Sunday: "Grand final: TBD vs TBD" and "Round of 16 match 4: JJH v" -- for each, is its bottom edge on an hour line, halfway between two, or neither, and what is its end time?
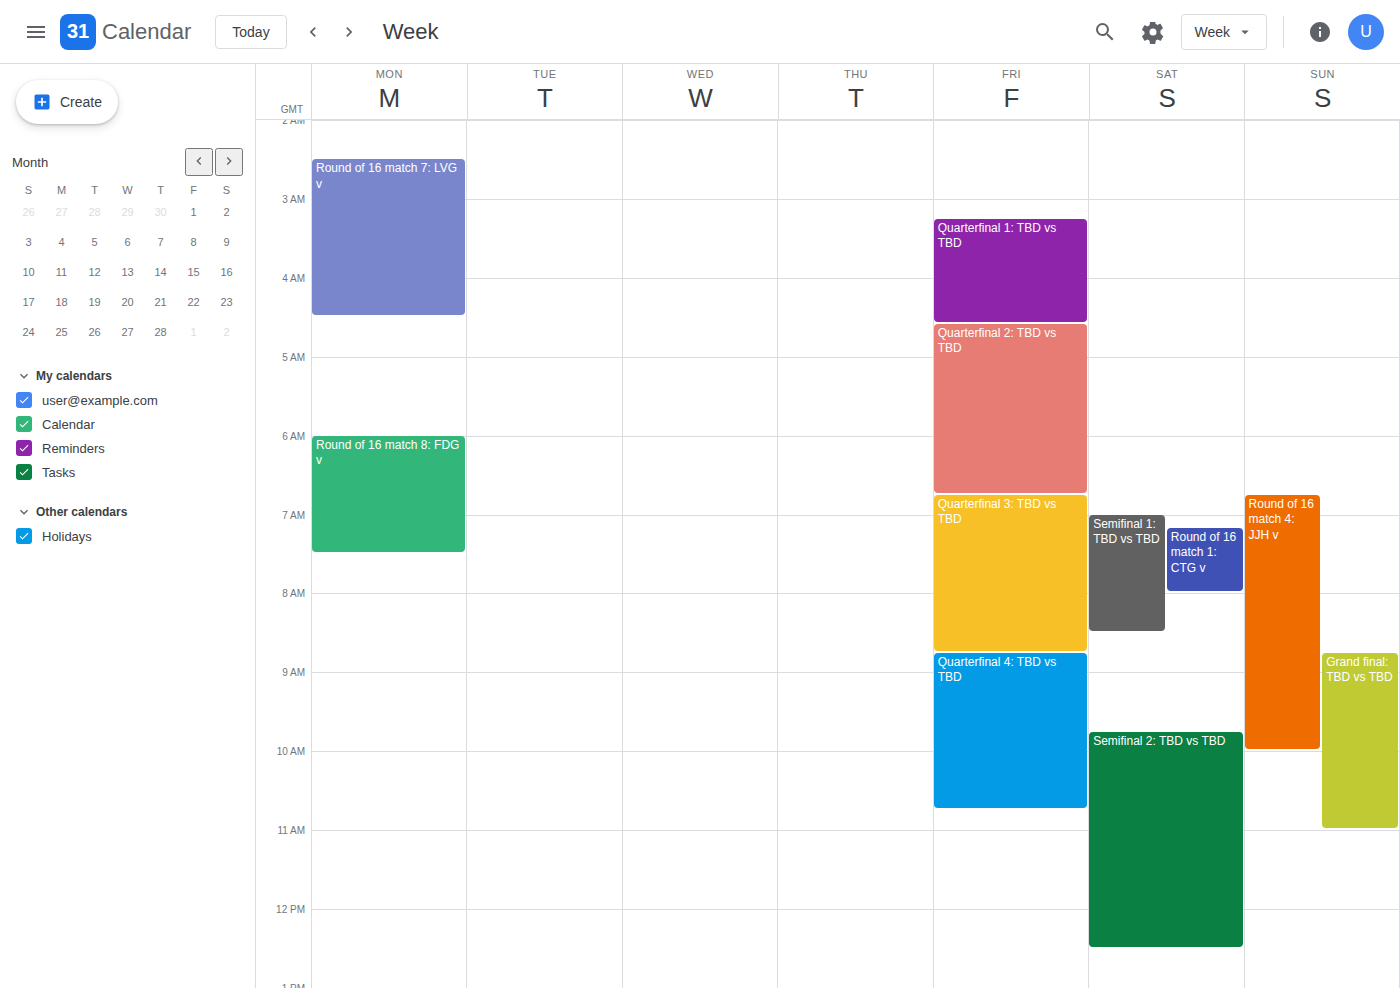
"Grand final: TBD vs TBD": 11:00 AM, exactly on the 11 AM line. "Round of 16 match 4: JJH v": 10:00 AM, exactly on the 10 AM line.